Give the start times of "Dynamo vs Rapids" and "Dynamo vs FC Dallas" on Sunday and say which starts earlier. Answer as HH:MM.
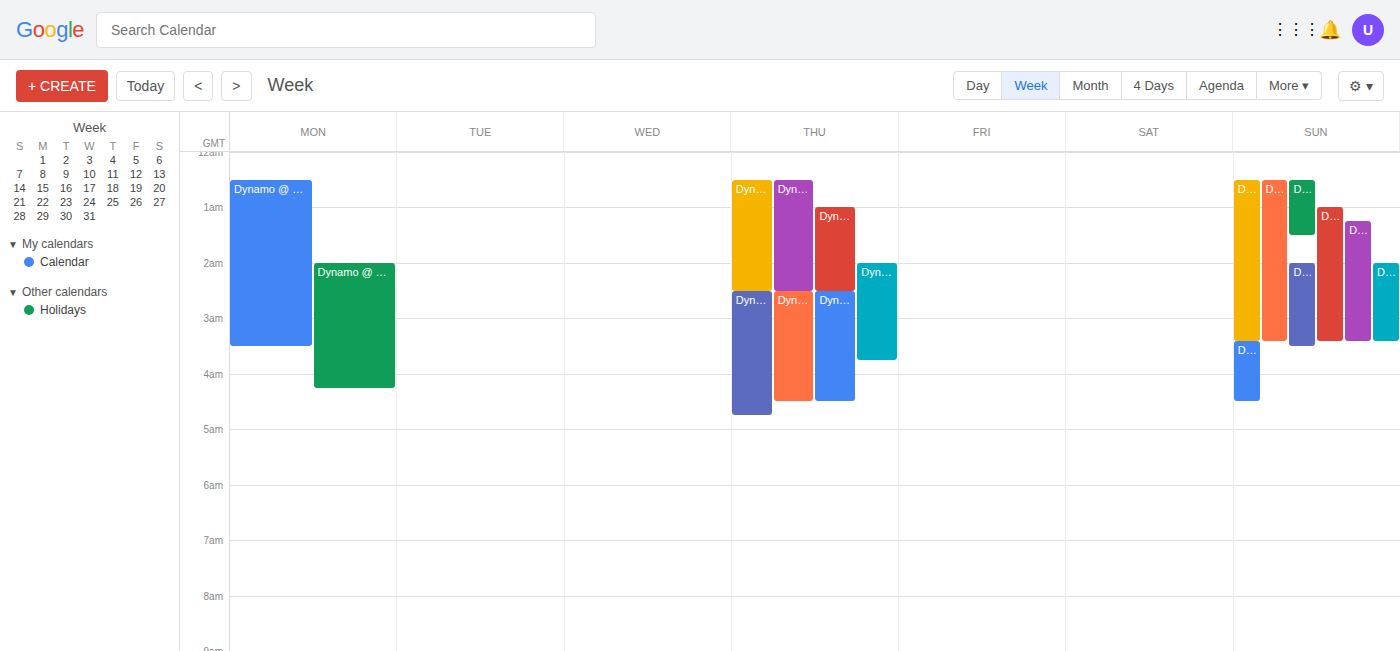
"Dynamo vs FC Dallas" 01:15; "Dynamo vs Rapids" 02:00.